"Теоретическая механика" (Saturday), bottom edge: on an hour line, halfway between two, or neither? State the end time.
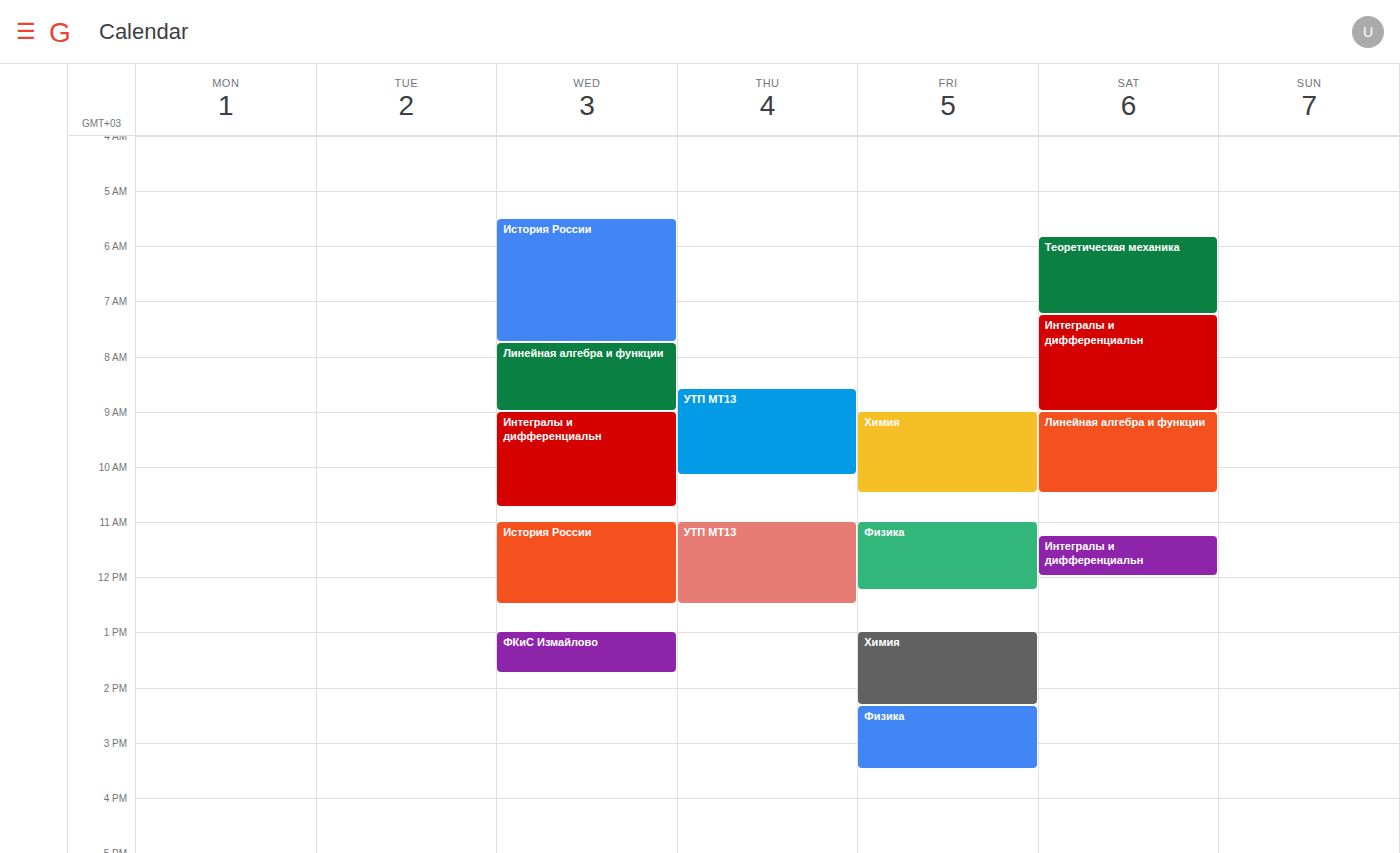
7:15 AM -- neither: a quarter of the way from the 7 AM line to the 8 AM line.